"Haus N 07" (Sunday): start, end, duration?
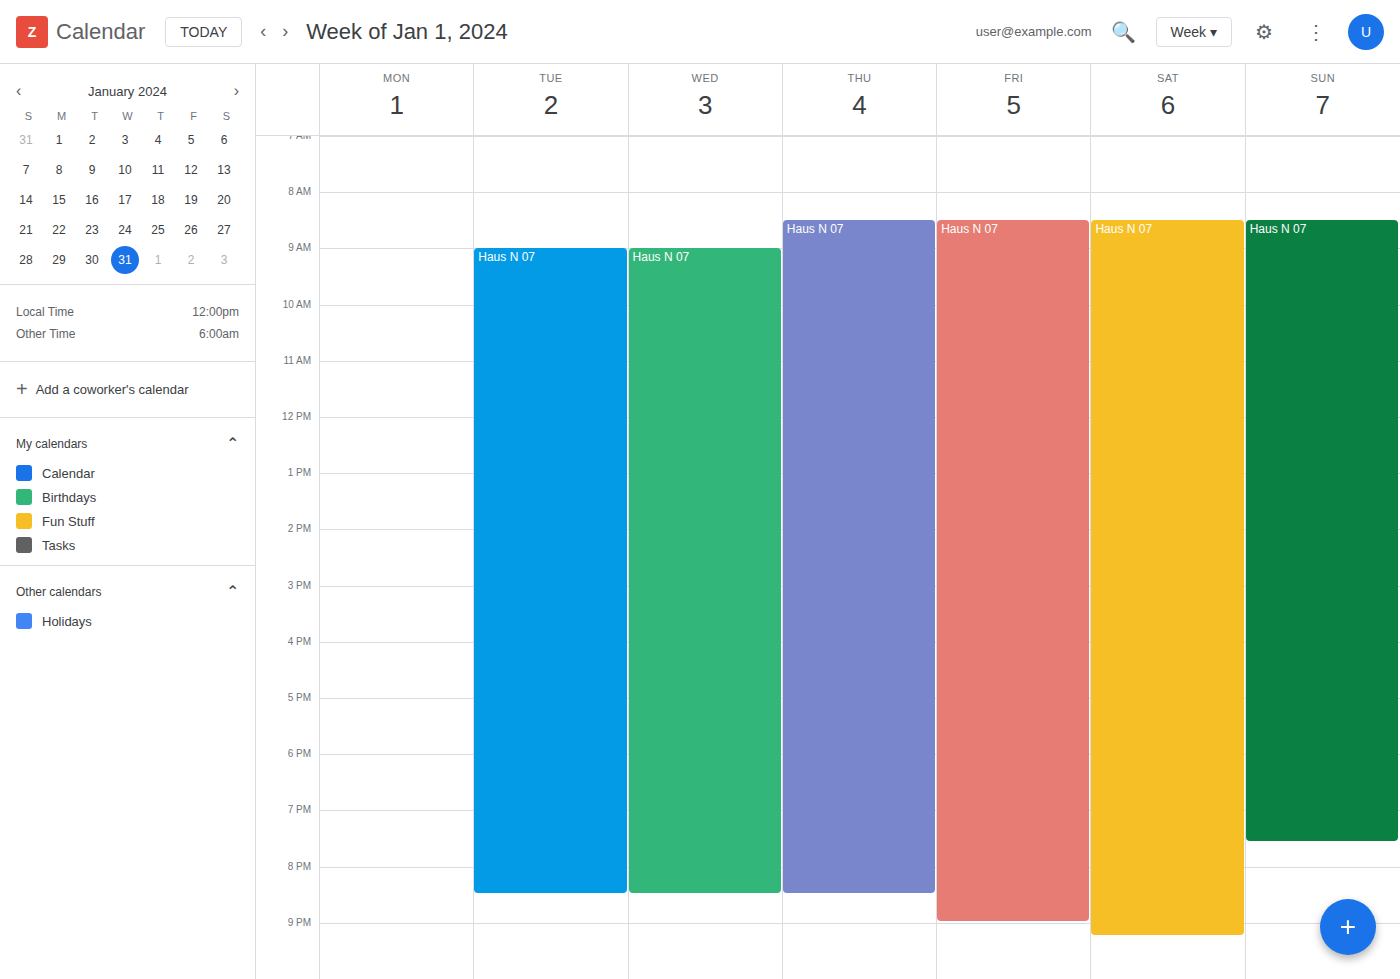
8:30 AM to 7:35 PM, 11 hours 5 minutes